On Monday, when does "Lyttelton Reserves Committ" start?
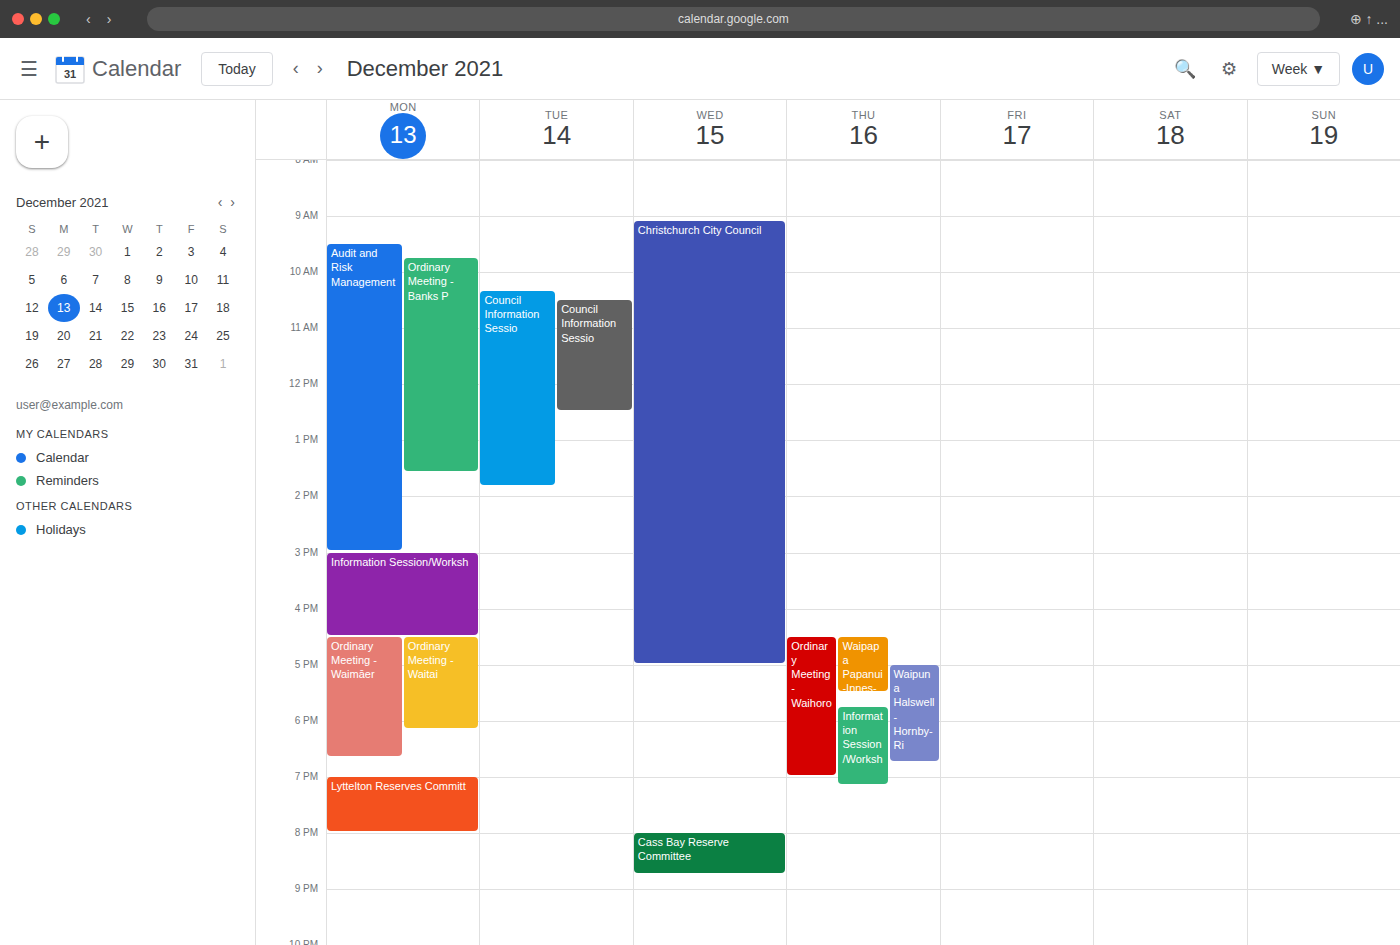
7:00 PM